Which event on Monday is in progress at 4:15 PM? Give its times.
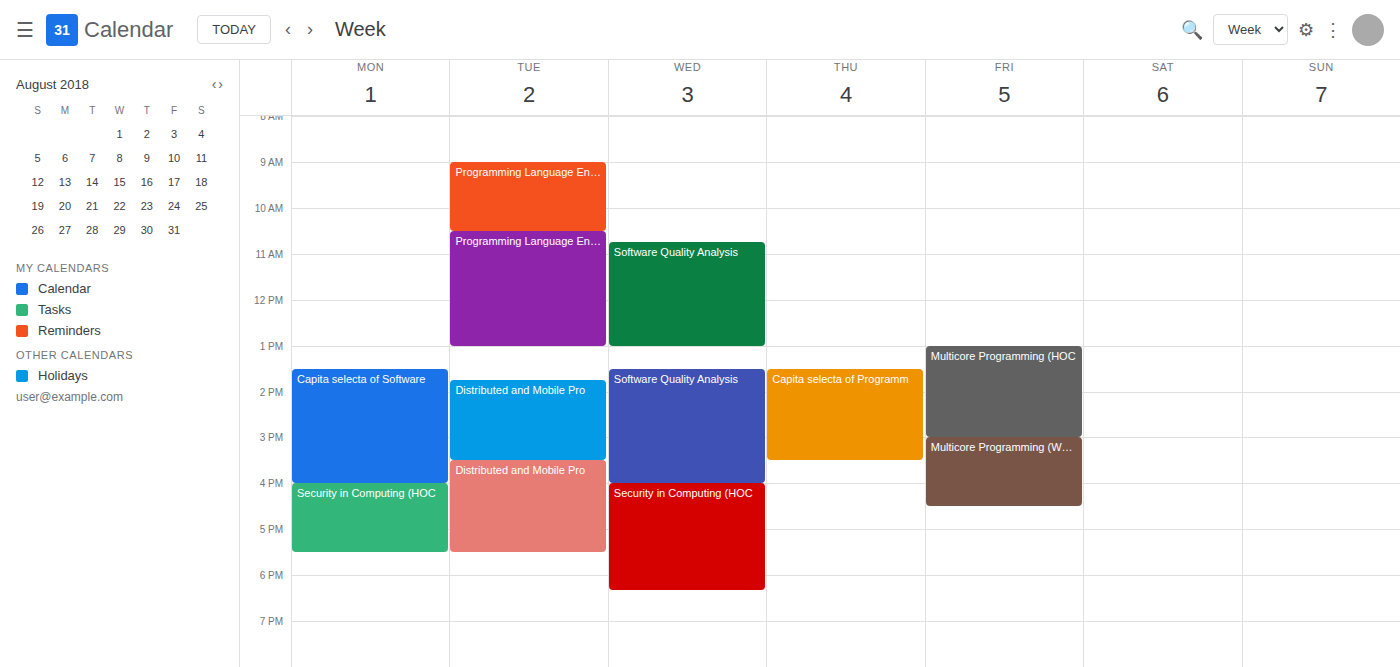
"Security in Computing (HOC", 4:00 PM to 5:30 PM